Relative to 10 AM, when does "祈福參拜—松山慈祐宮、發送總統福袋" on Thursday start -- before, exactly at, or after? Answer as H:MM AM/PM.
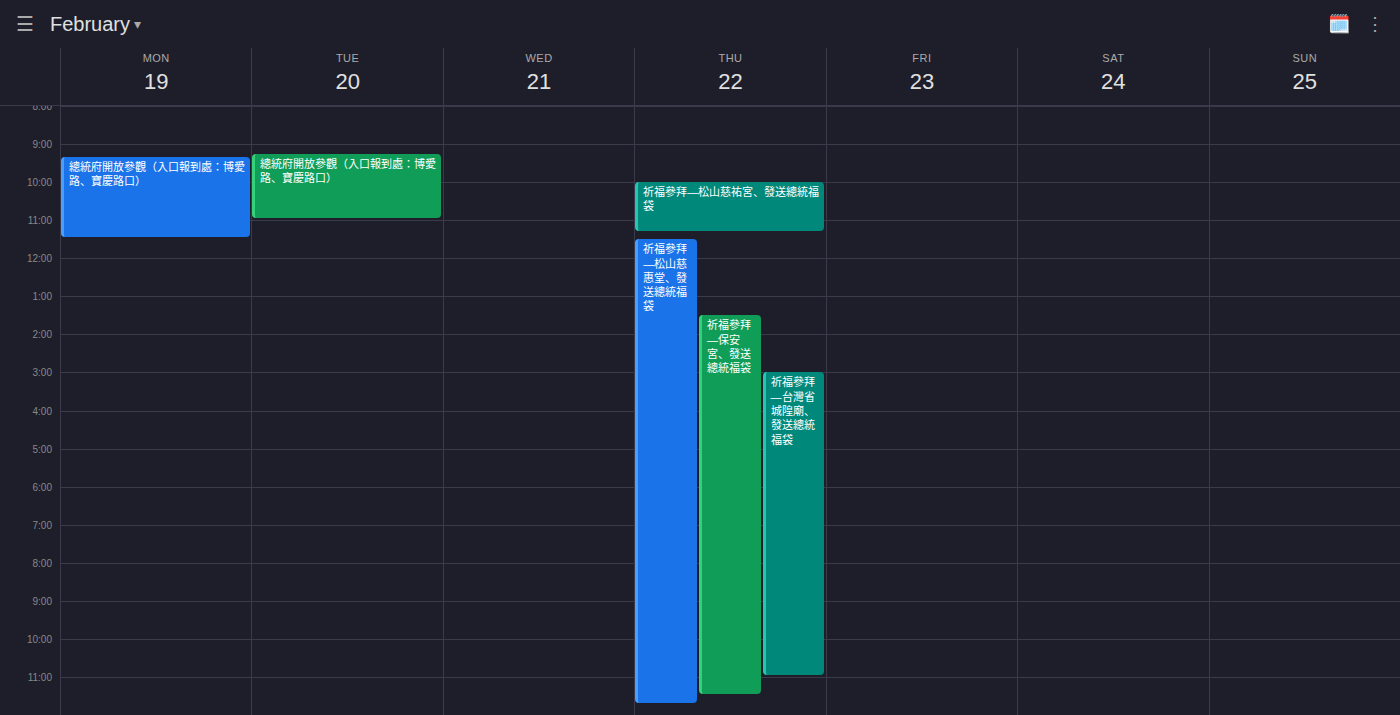
10:00 AM -- exactly at 10 AM, on the 10 AM line.